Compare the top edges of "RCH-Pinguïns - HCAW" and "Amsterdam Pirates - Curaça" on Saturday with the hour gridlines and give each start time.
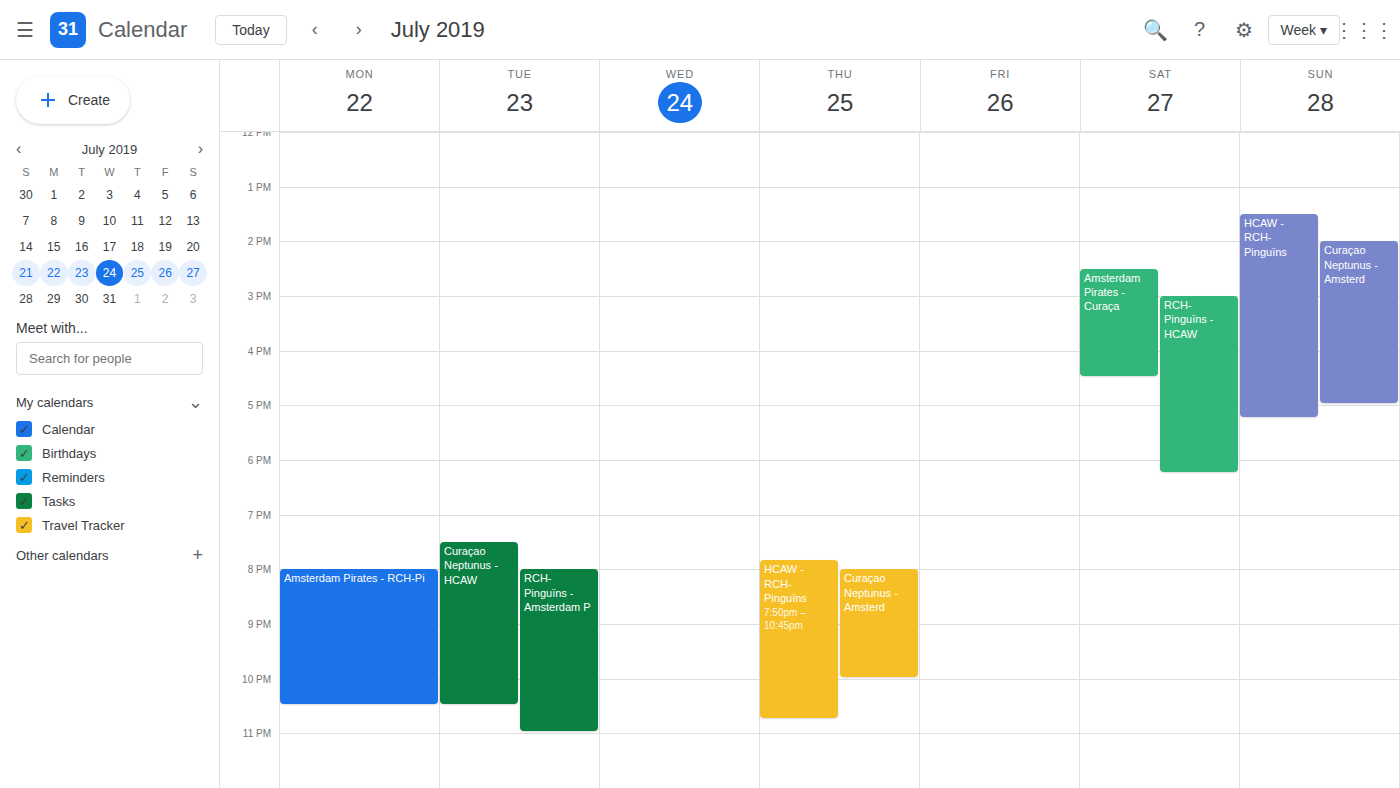
"RCH-Pinguïns - HCAW": 3:00 PM, exactly on the 3 PM line. "Amsterdam Pirates - Curaça": 2:30 PM, halfway between the 2 PM and 3 PM lines.